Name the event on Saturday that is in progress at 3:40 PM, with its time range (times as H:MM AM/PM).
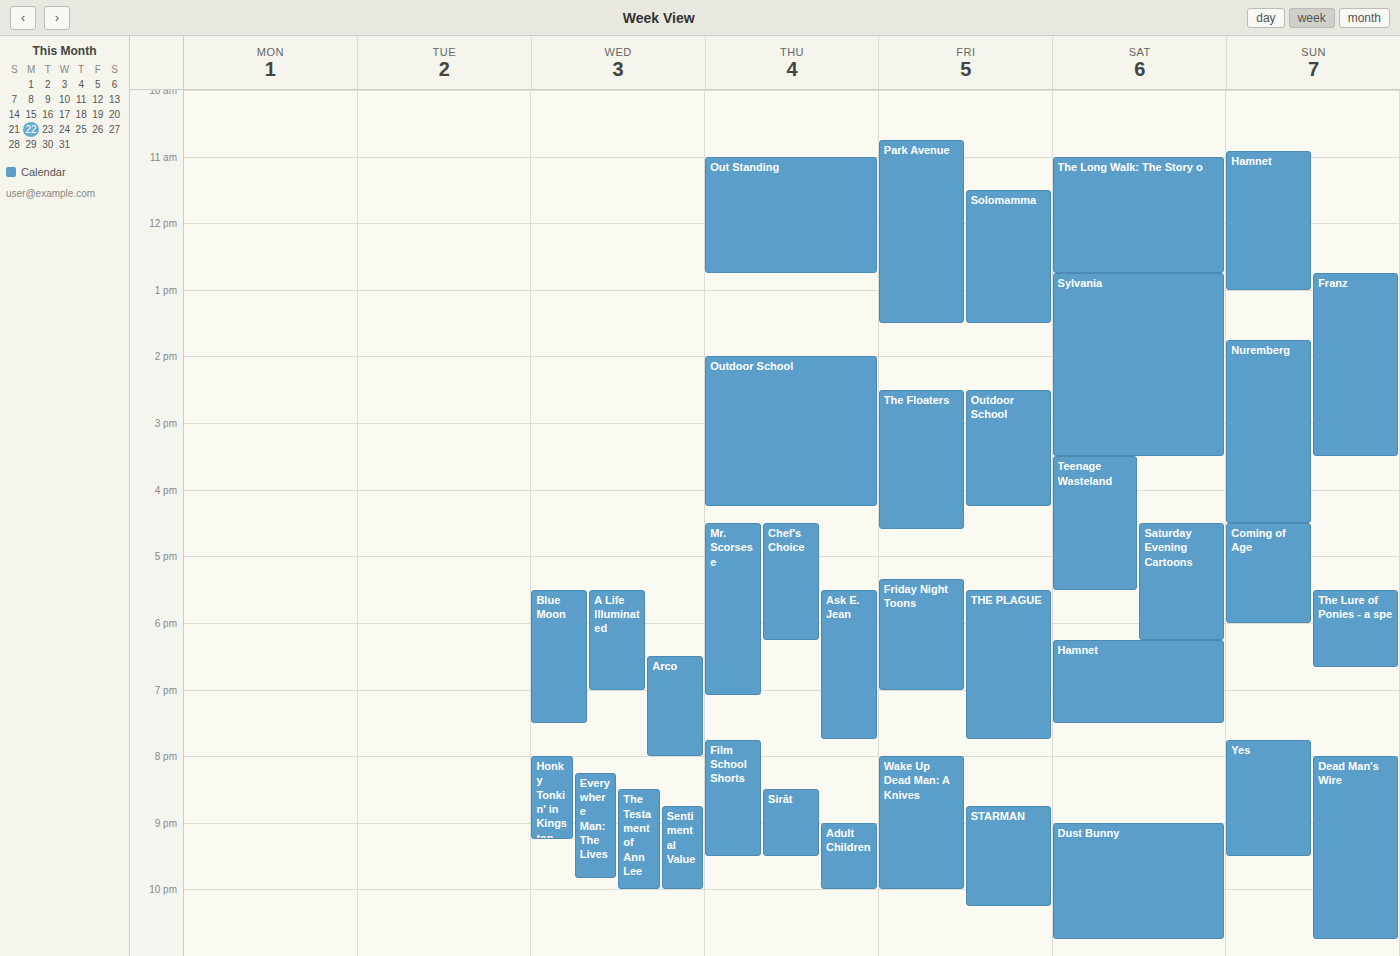
"Teenage Wasteland", 3:30 PM to 5:30 PM